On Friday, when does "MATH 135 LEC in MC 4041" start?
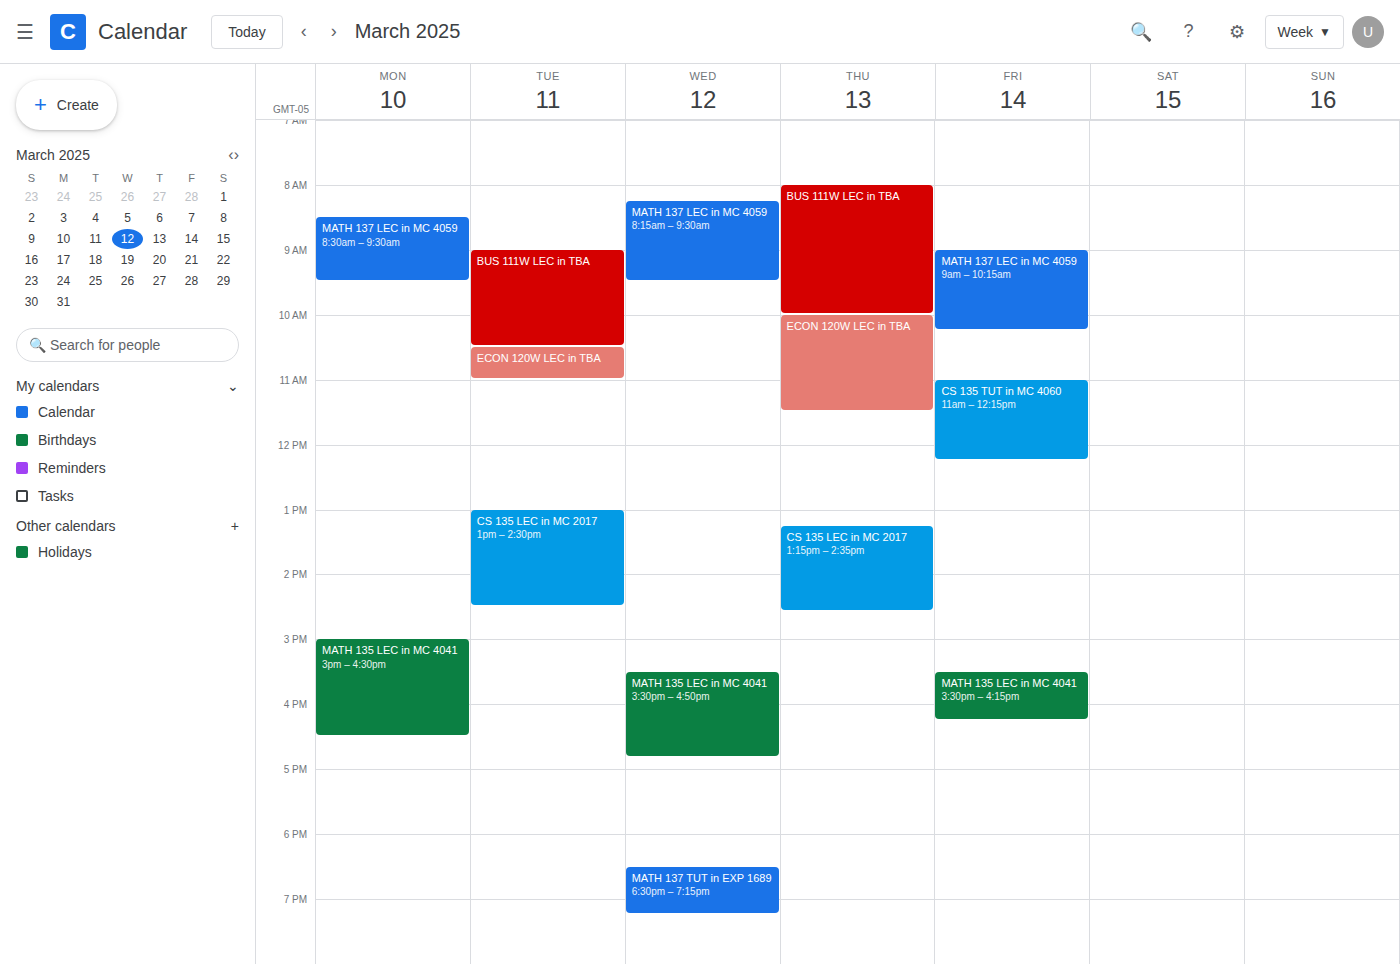
3:30 PM